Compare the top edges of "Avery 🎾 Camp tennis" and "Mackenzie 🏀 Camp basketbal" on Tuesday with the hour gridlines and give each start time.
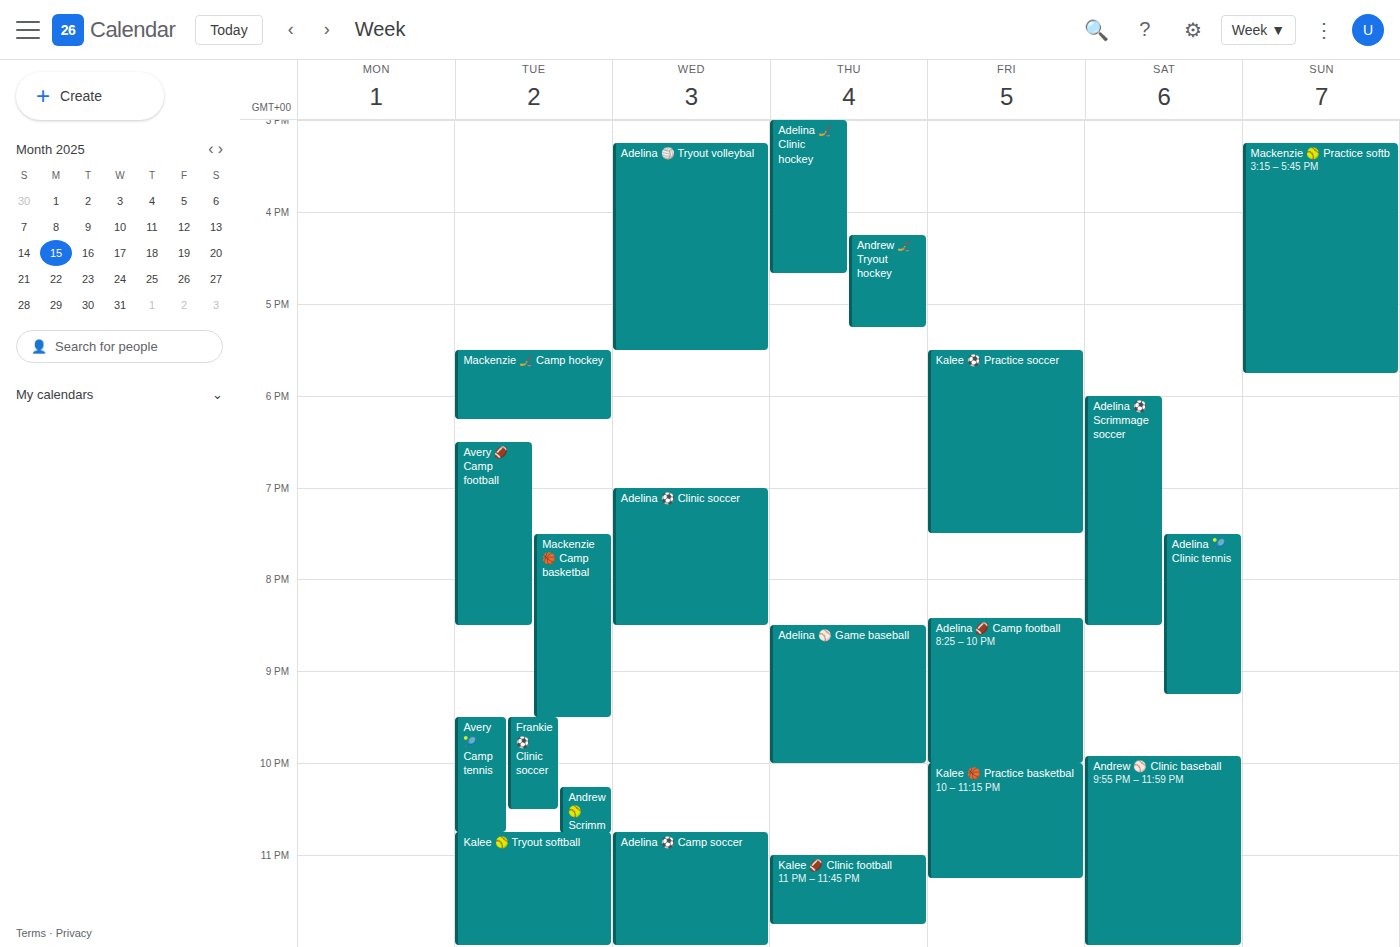
"Avery 🎾 Camp tennis": 9:30 PM, halfway between the 9 PM and 10 PM lines. "Mackenzie 🏀 Camp basketbal": 7:30 PM, halfway between the 7 PM and 8 PM lines.